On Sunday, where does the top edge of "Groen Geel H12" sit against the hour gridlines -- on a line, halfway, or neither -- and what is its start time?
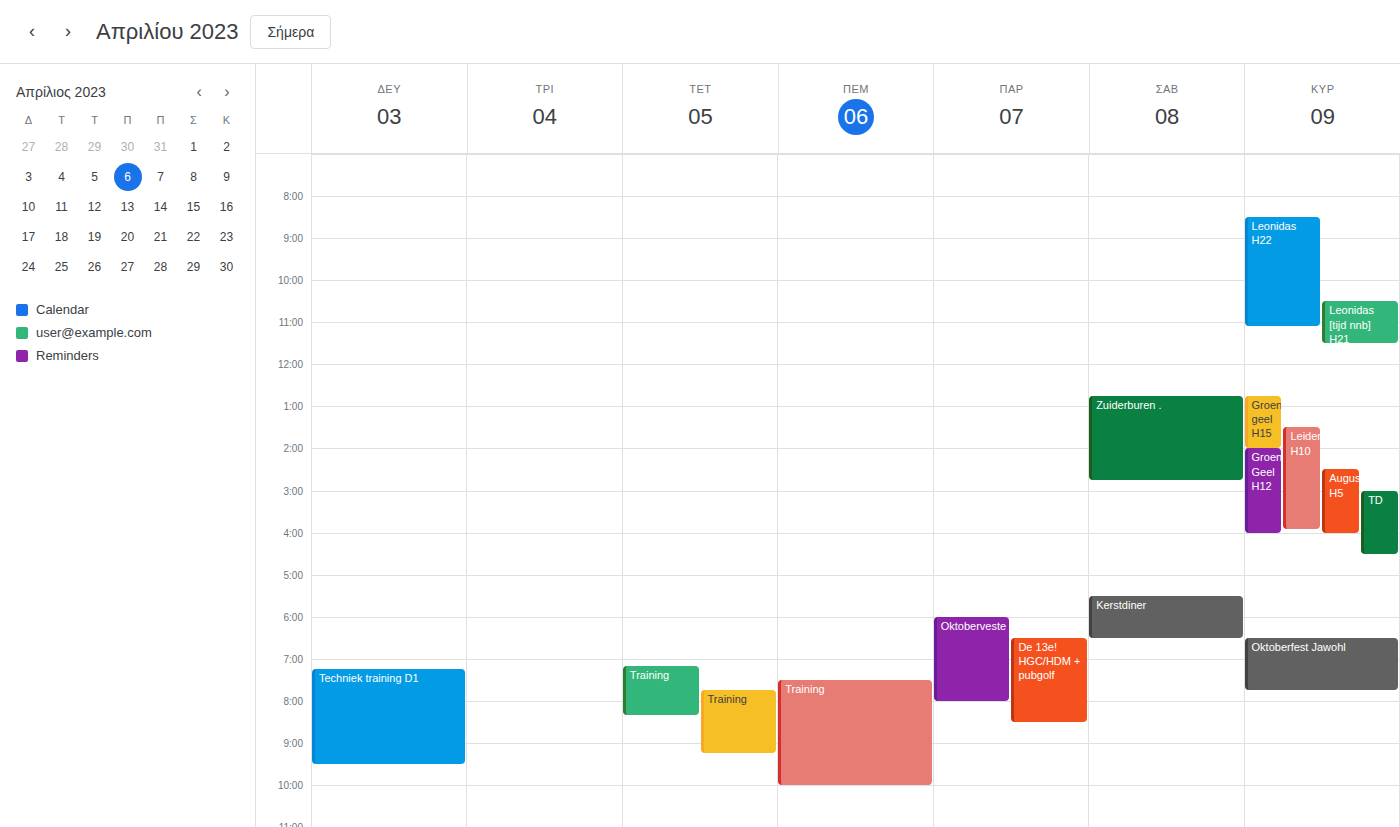
2:00 PM -- exactly on the 2 PM line.